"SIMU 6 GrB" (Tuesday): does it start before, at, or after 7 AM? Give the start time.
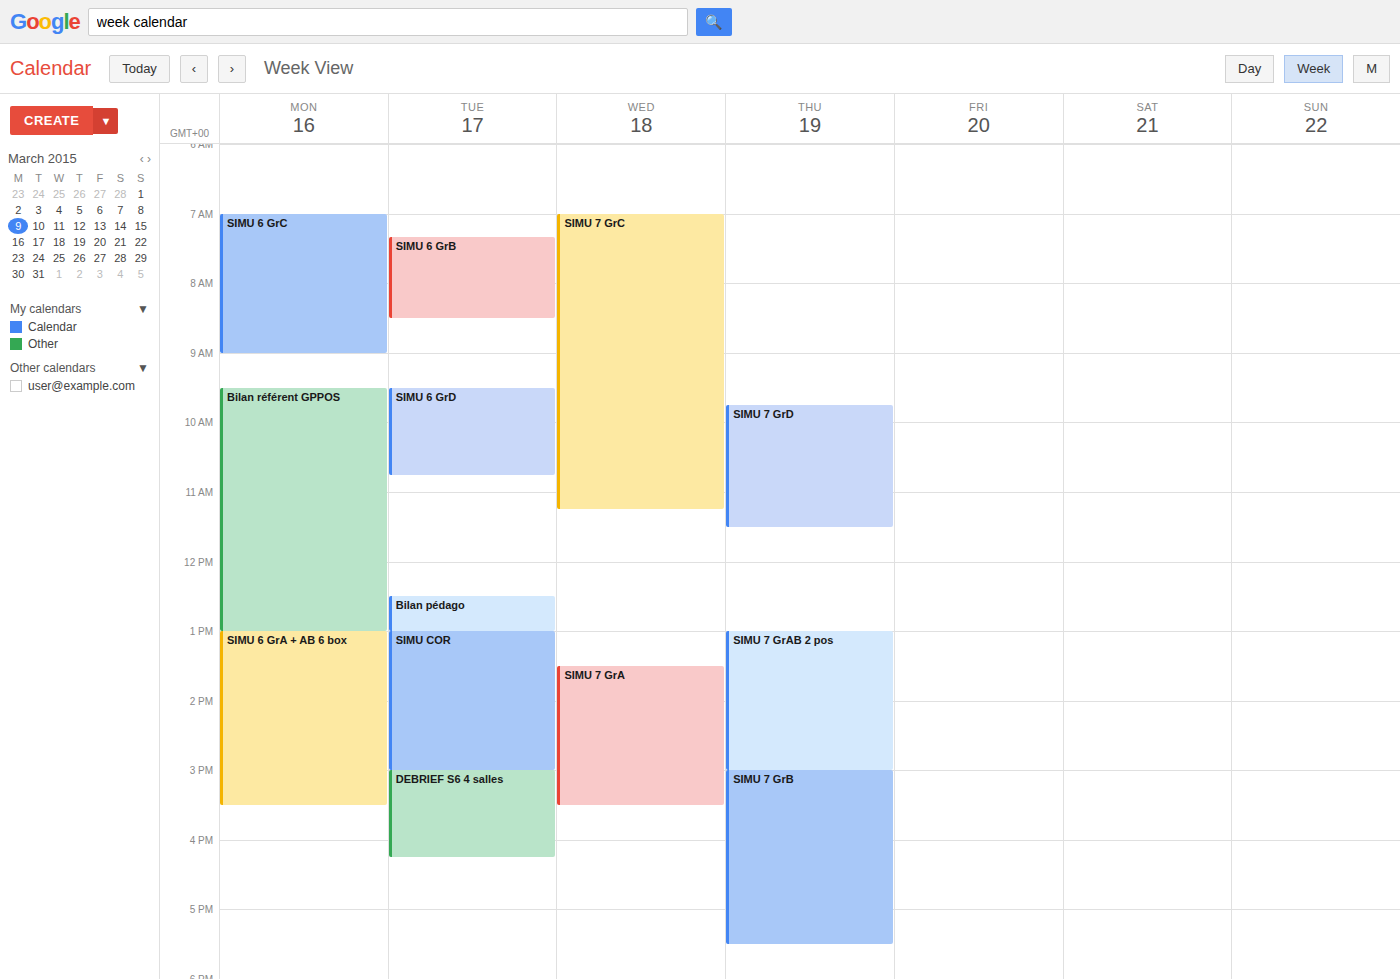
7:20 AM -- after 7 AM, 20 minutes below the 7 AM line.